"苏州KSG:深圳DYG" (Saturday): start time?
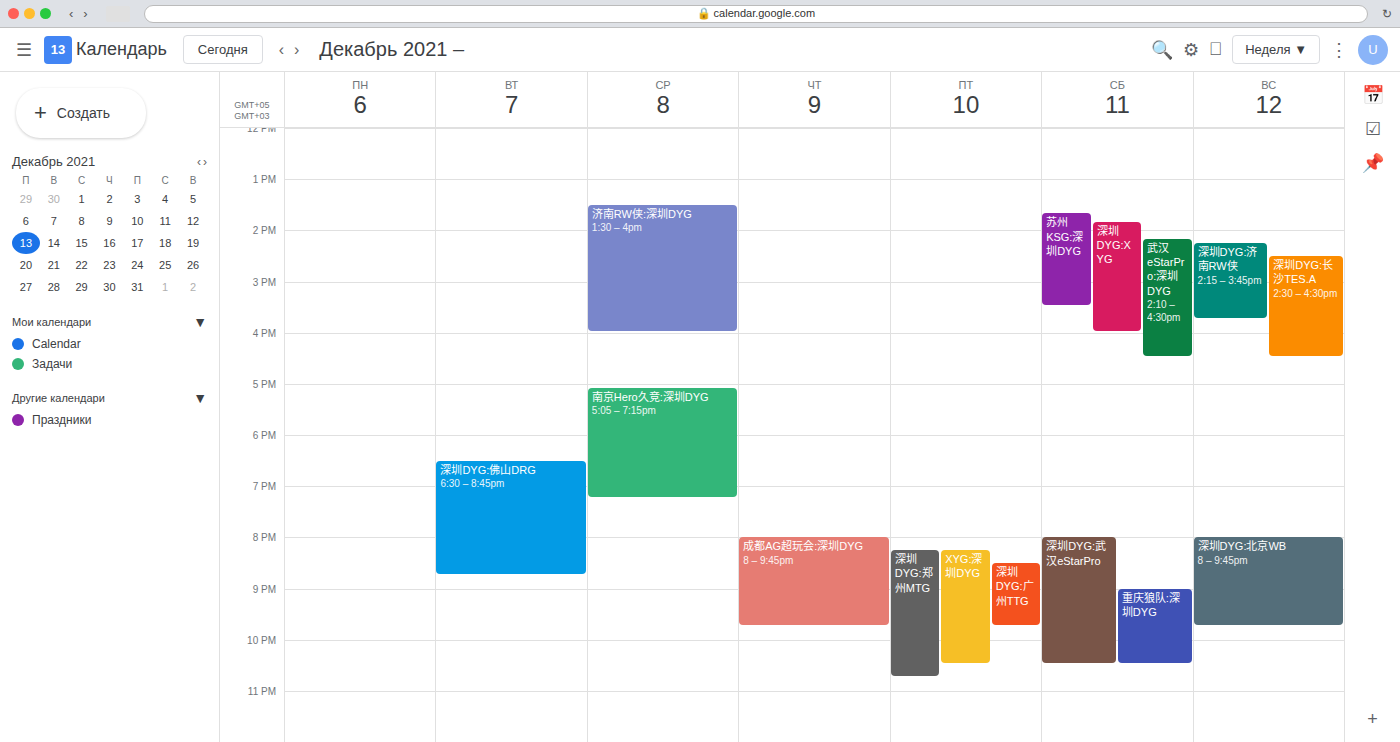
1:40 PM